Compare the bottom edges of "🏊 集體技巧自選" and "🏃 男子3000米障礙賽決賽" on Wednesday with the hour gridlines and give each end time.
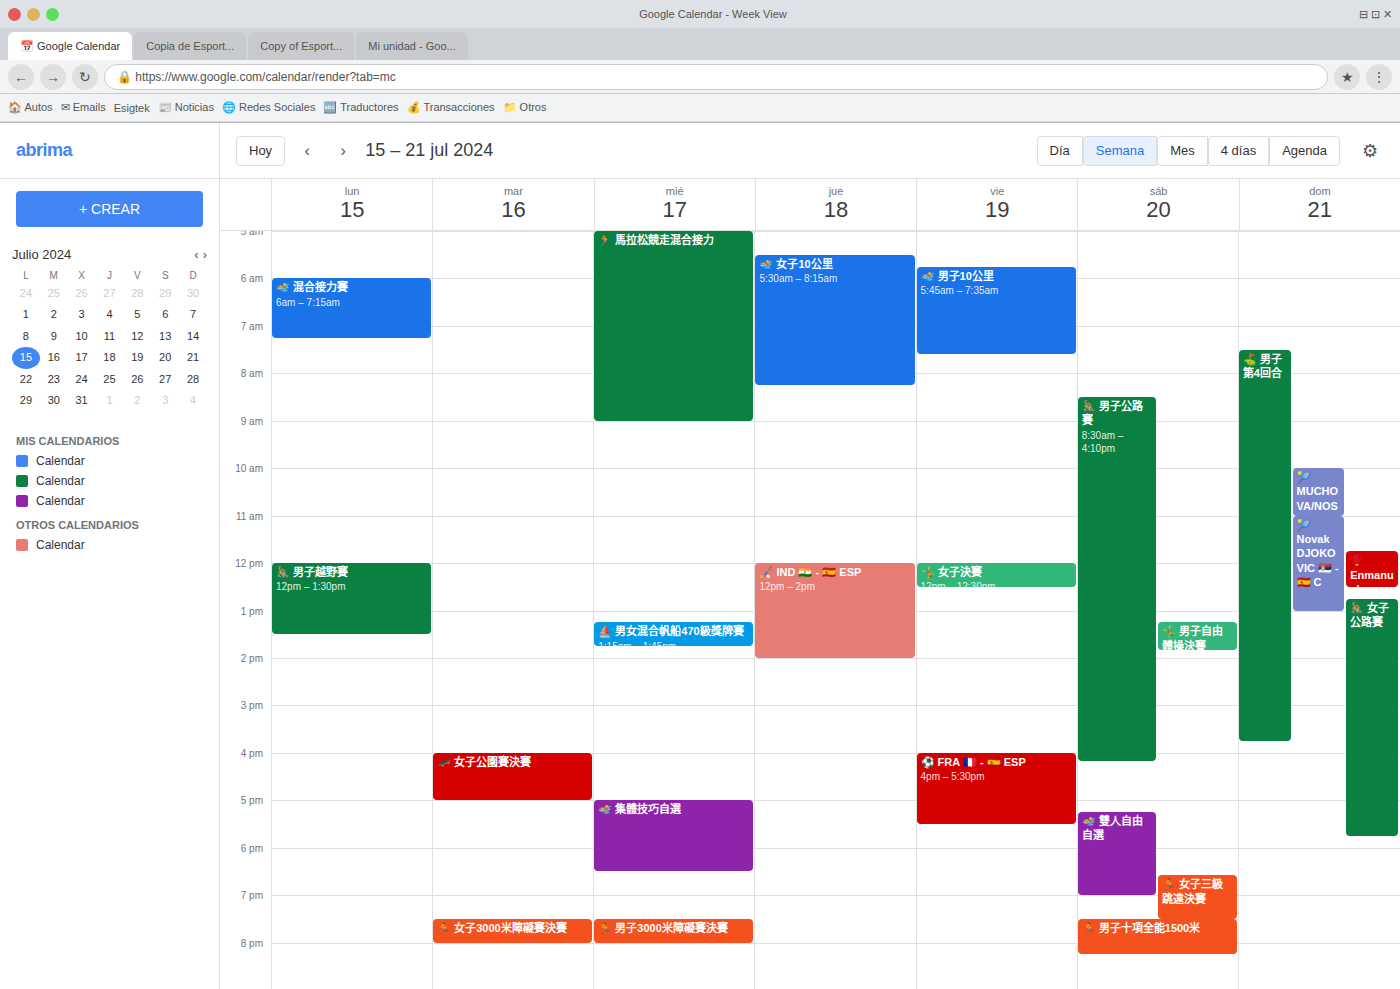
"🏊 集體技巧自選": 6:30 PM, halfway between the 6 PM and 7 PM lines. "🏃 男子3000米障礙賽決賽": 8:00 PM, exactly on the 8 PM line.